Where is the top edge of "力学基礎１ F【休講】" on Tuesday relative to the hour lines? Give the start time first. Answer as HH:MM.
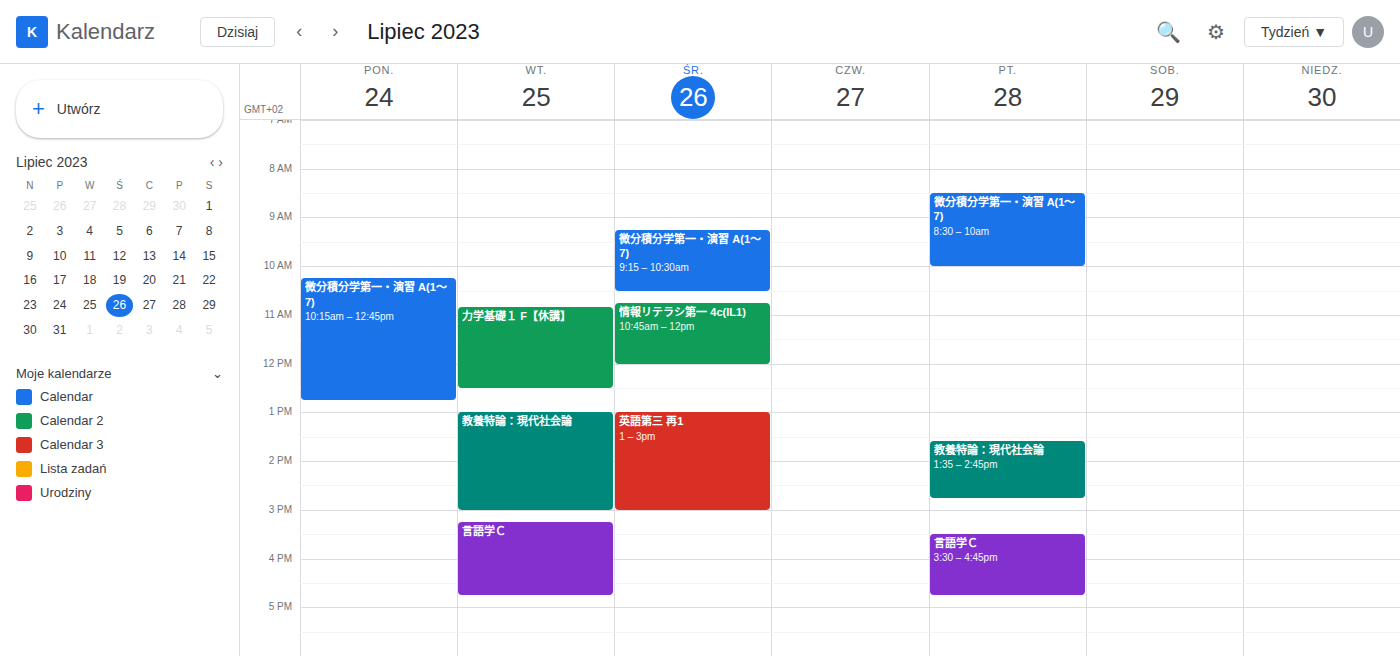
10:50 -- neither: 50 minutes below the 10:00 line and 10 minutes above the 11:00 line.